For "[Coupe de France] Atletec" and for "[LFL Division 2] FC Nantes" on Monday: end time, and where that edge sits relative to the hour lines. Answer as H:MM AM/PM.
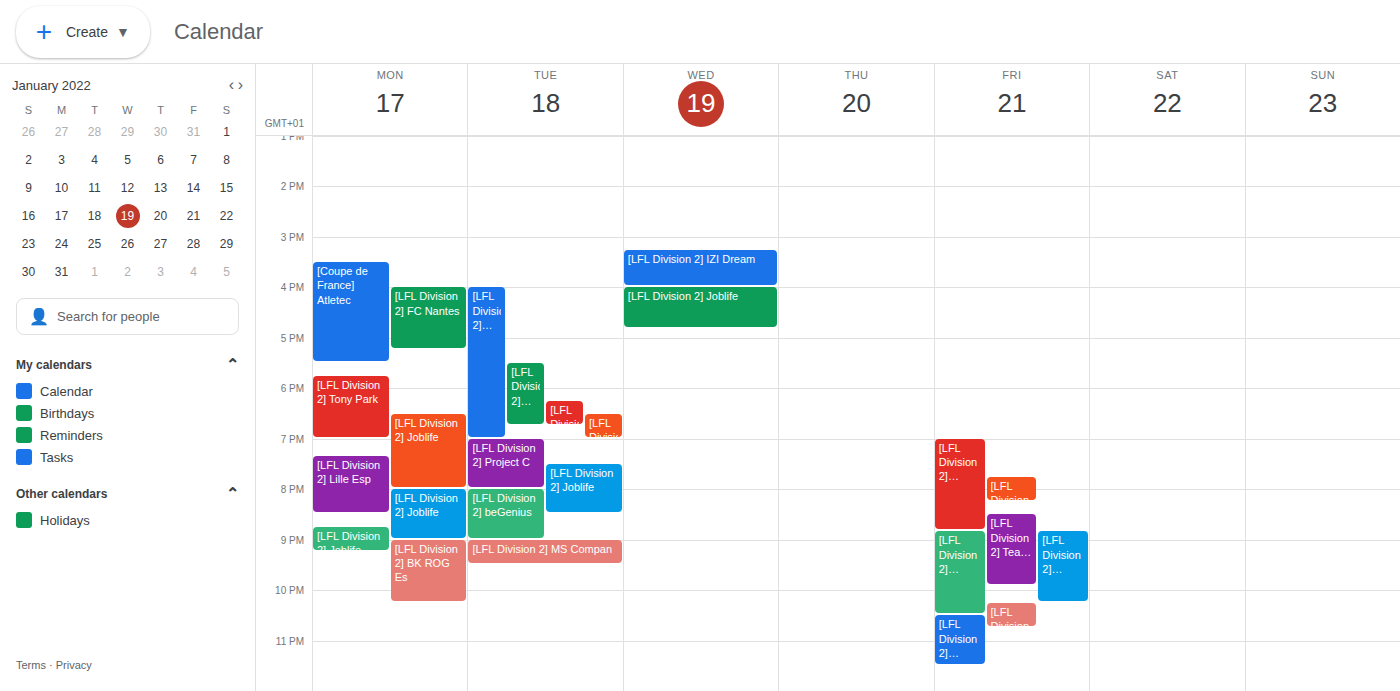
"[Coupe de France] Atletec": 5:30 PM, halfway between the 5 PM and 6 PM lines. "[LFL Division 2] FC Nantes": 5:15 PM, neither: a quarter of the way from the 5 PM line to the 6 PM line.